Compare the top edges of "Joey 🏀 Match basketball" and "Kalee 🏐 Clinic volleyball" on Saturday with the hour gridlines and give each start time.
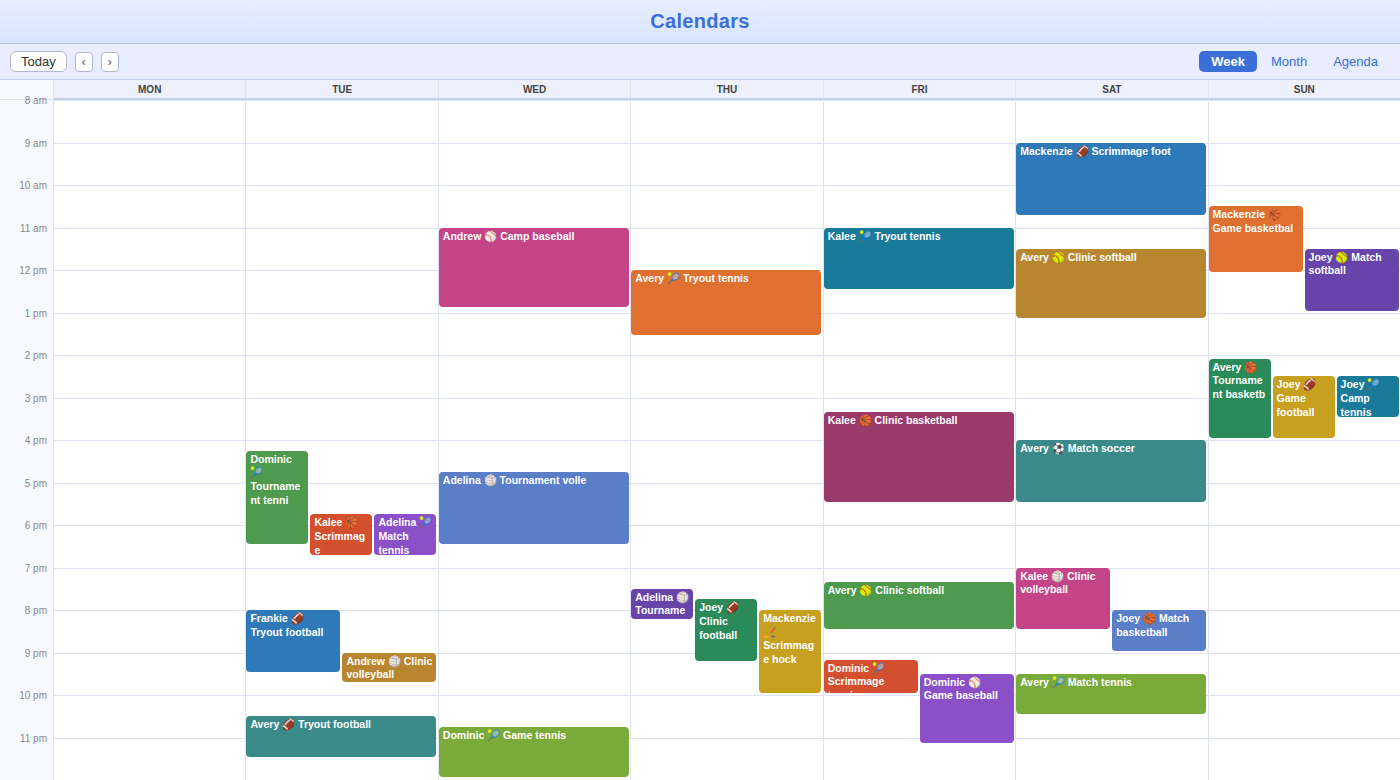
"Joey 🏀 Match basketball": 8:00 PM, exactly on the 8 PM line. "Kalee 🏐 Clinic volleyball": 7:00 PM, exactly on the 7 PM line.